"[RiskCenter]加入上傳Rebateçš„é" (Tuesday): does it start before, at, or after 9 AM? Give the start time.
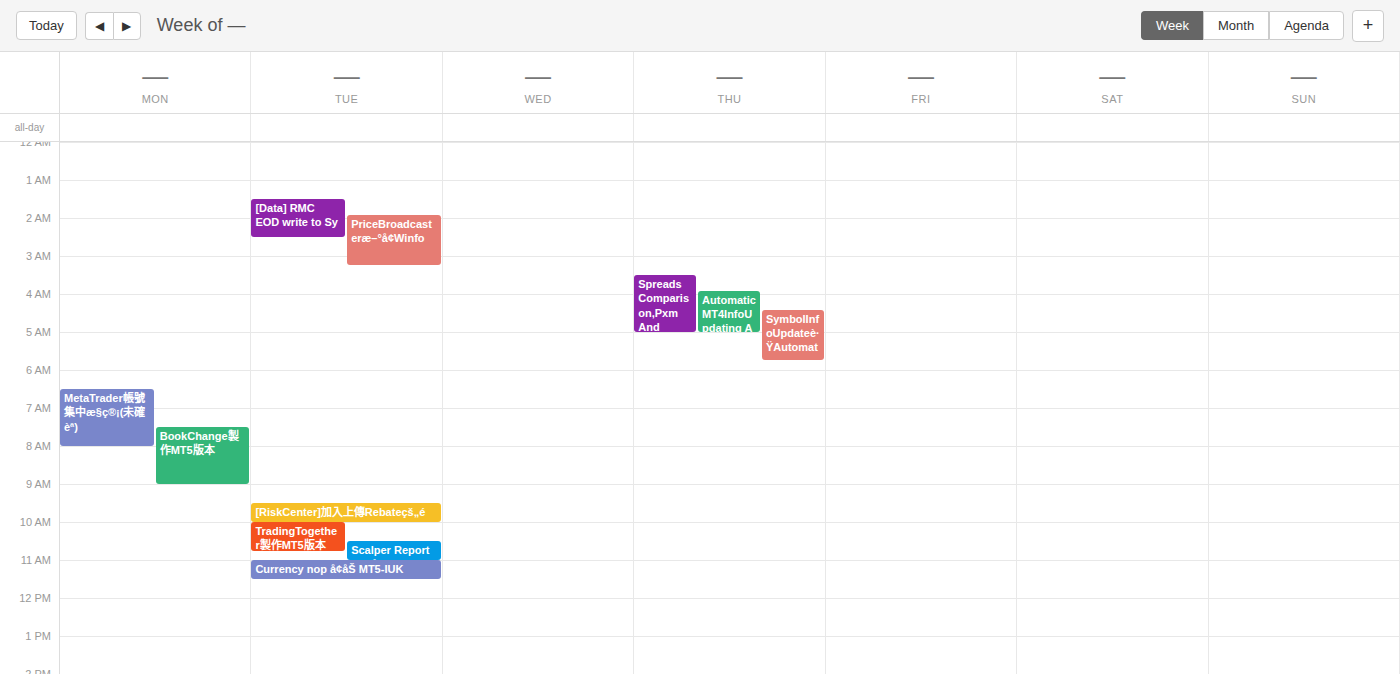
9:30 AM -- after 9 AM, 30 minutes below the 9 AM line.